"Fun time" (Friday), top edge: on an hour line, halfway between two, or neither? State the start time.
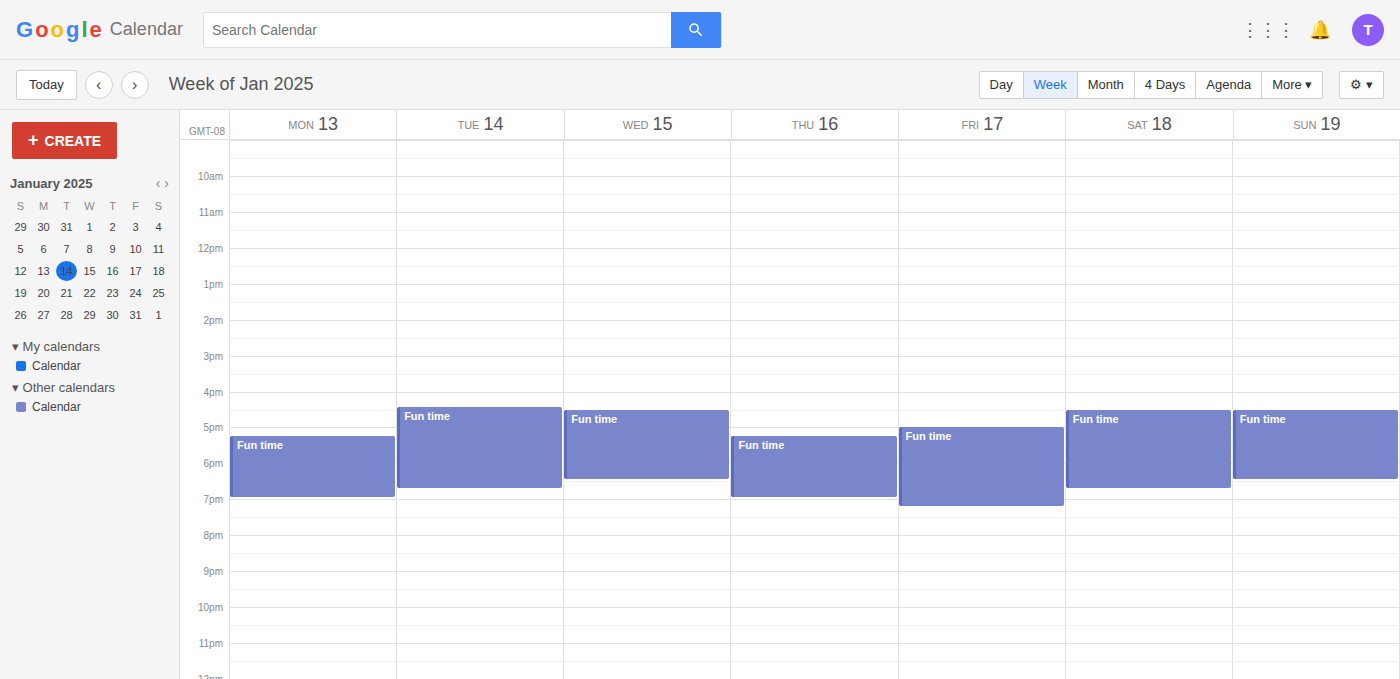
5:00 PM -- exactly on the 5 PM line.